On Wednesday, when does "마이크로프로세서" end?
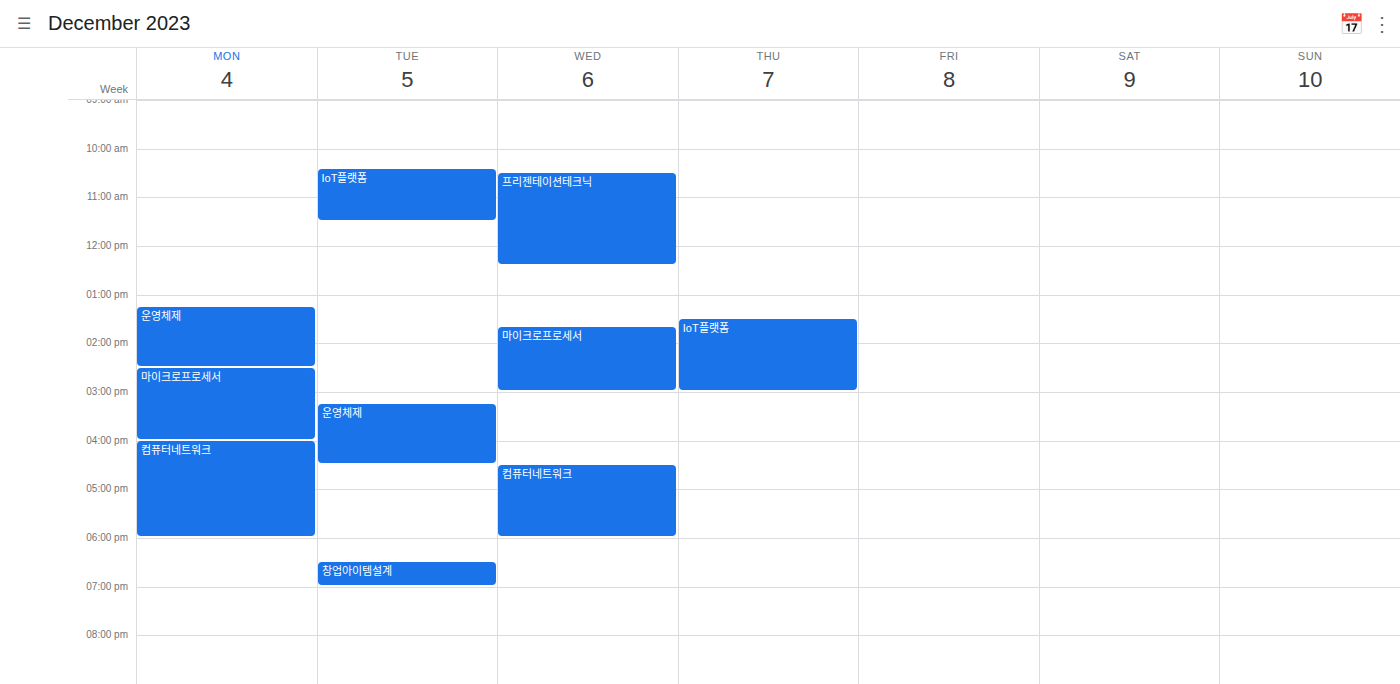
15:00